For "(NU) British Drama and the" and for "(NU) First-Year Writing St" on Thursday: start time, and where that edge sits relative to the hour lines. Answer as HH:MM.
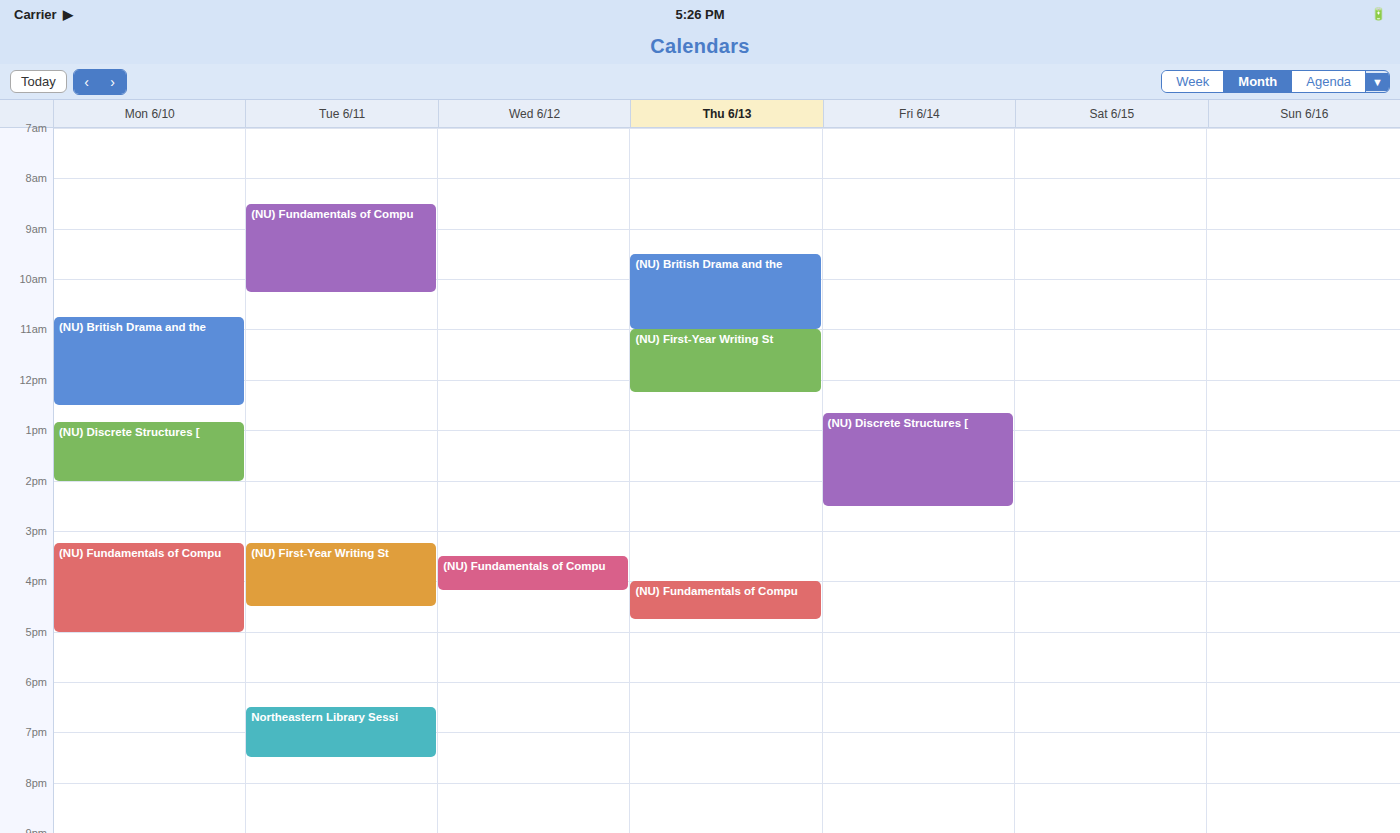
"(NU) British Drama and the": 09:30, halfway between the 09:00 and 10:00 lines. "(NU) First-Year Writing St": 11:00, exactly on the 11:00 line.